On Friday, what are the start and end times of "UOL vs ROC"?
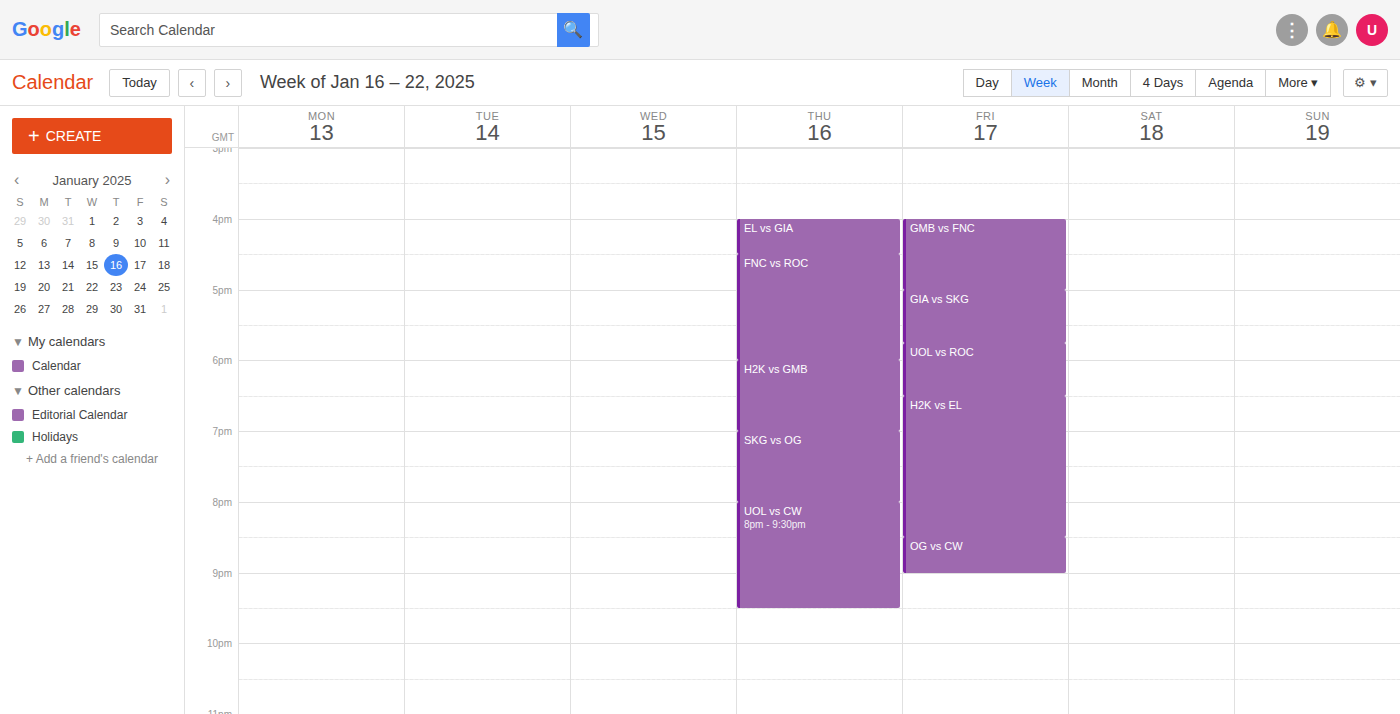
5:45 PM to 6:30 PM